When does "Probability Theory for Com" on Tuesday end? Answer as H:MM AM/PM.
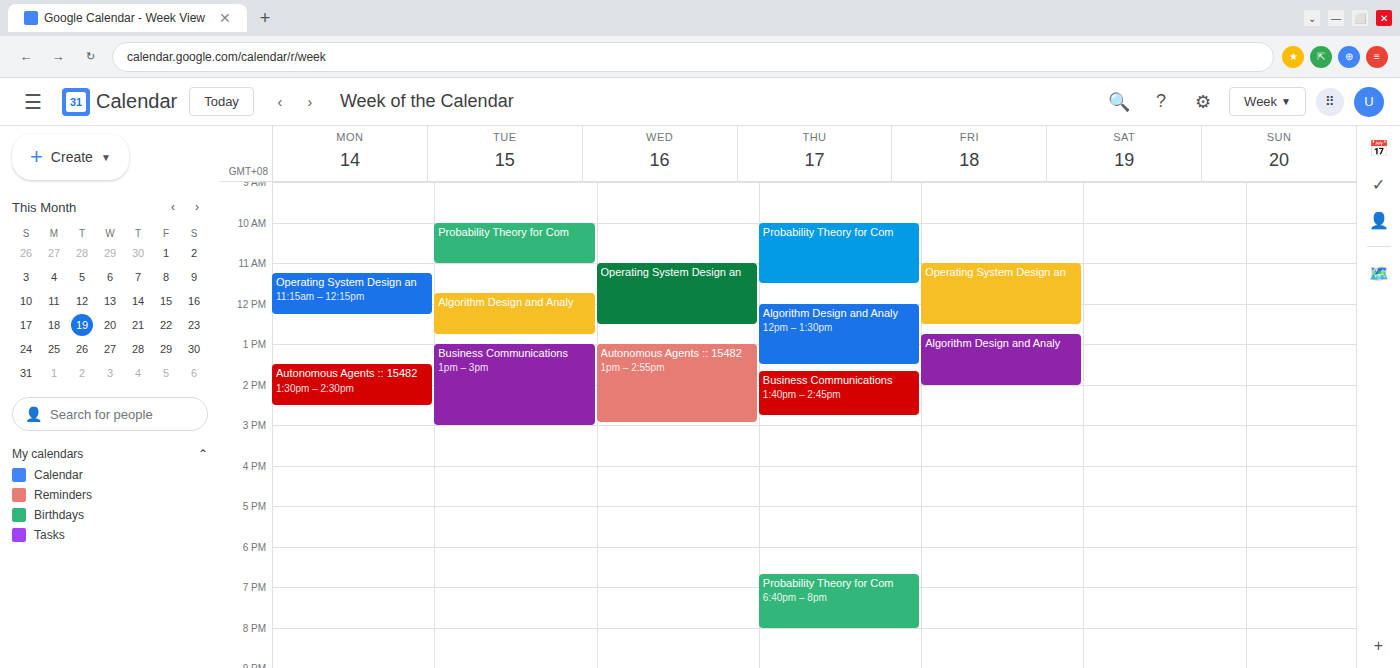
11:00 AM